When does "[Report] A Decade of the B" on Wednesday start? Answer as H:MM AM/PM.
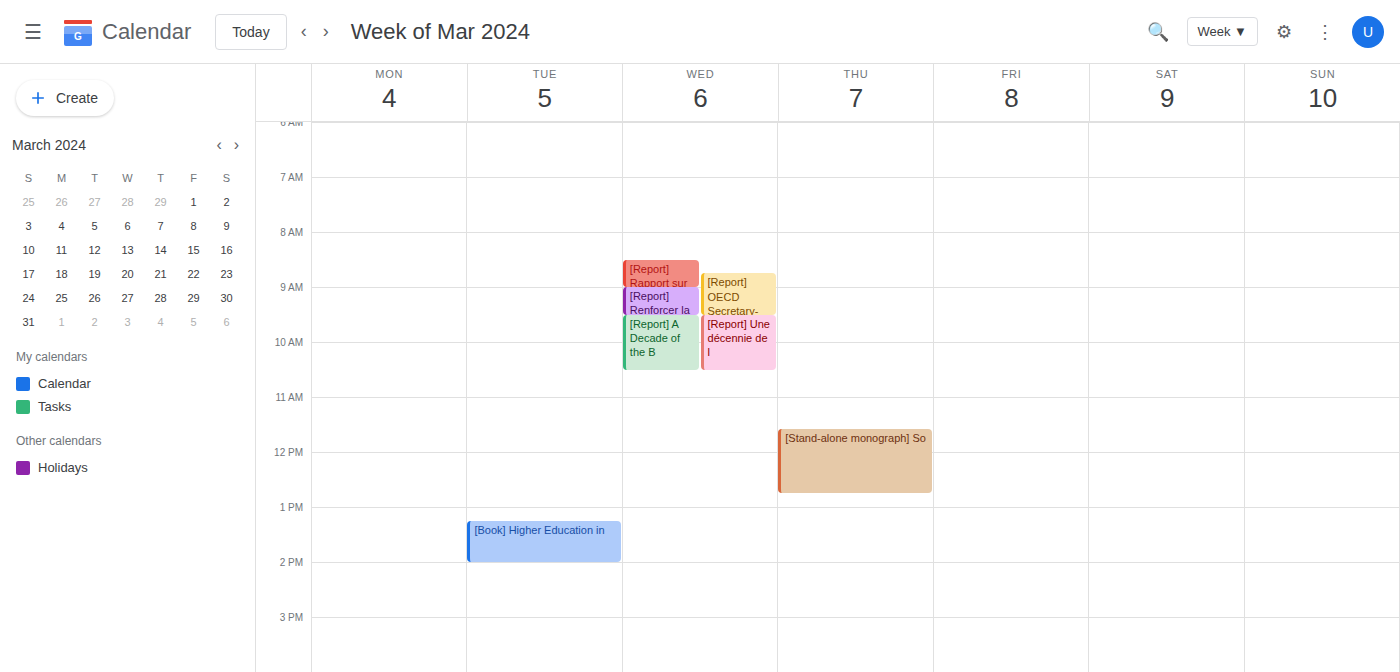
9:30 AM